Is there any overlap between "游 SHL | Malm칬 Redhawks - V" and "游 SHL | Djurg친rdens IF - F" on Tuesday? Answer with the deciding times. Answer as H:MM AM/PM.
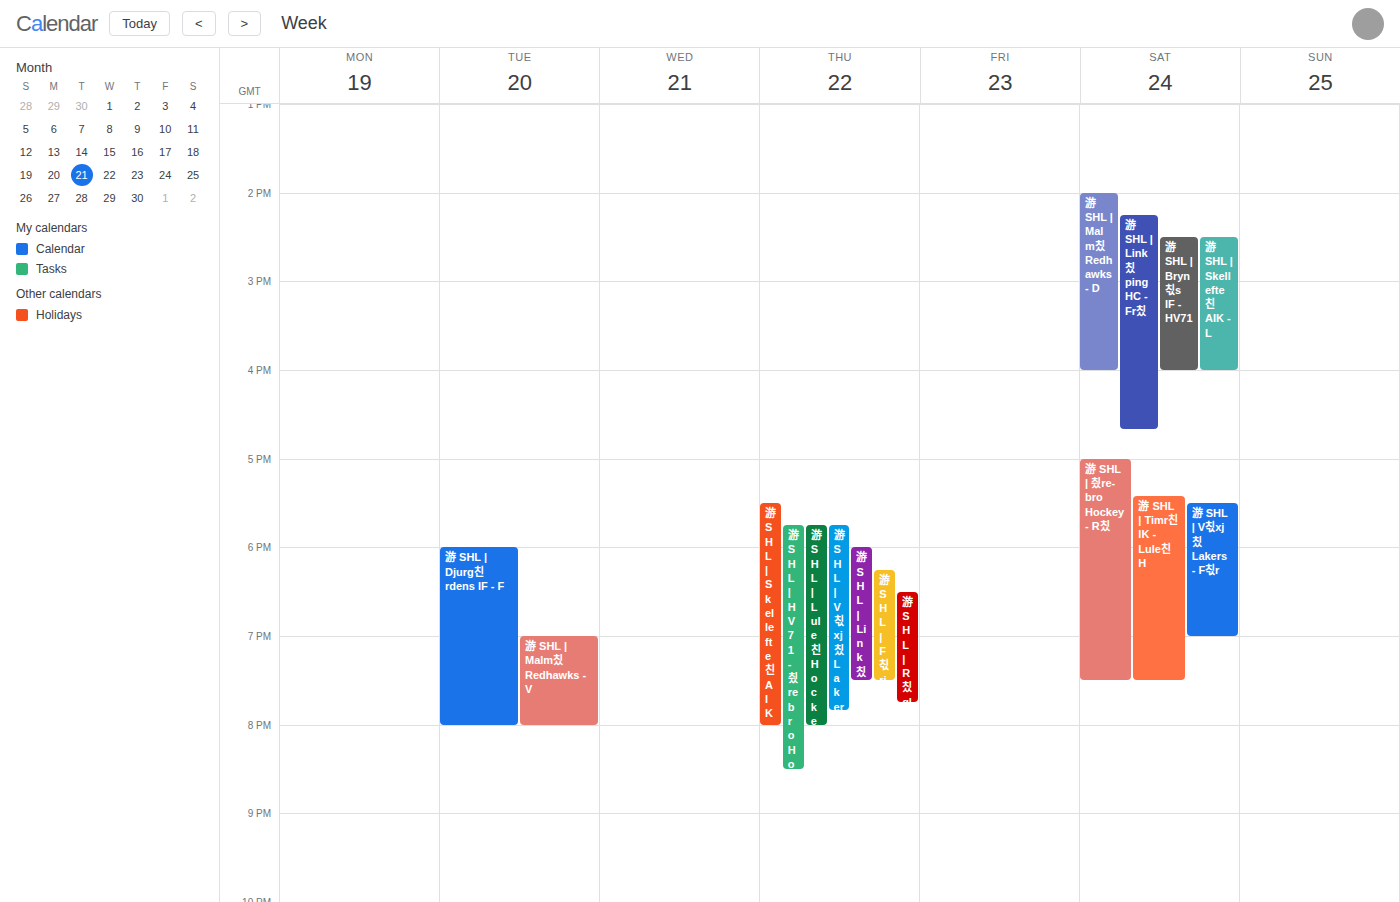
"游 SHL | Malm칬 Redhawks - V" starts at 7:00 PM, before "游 SHL | Djurg친rdens IF - F" ends at 8:00 PM -- they overlap.